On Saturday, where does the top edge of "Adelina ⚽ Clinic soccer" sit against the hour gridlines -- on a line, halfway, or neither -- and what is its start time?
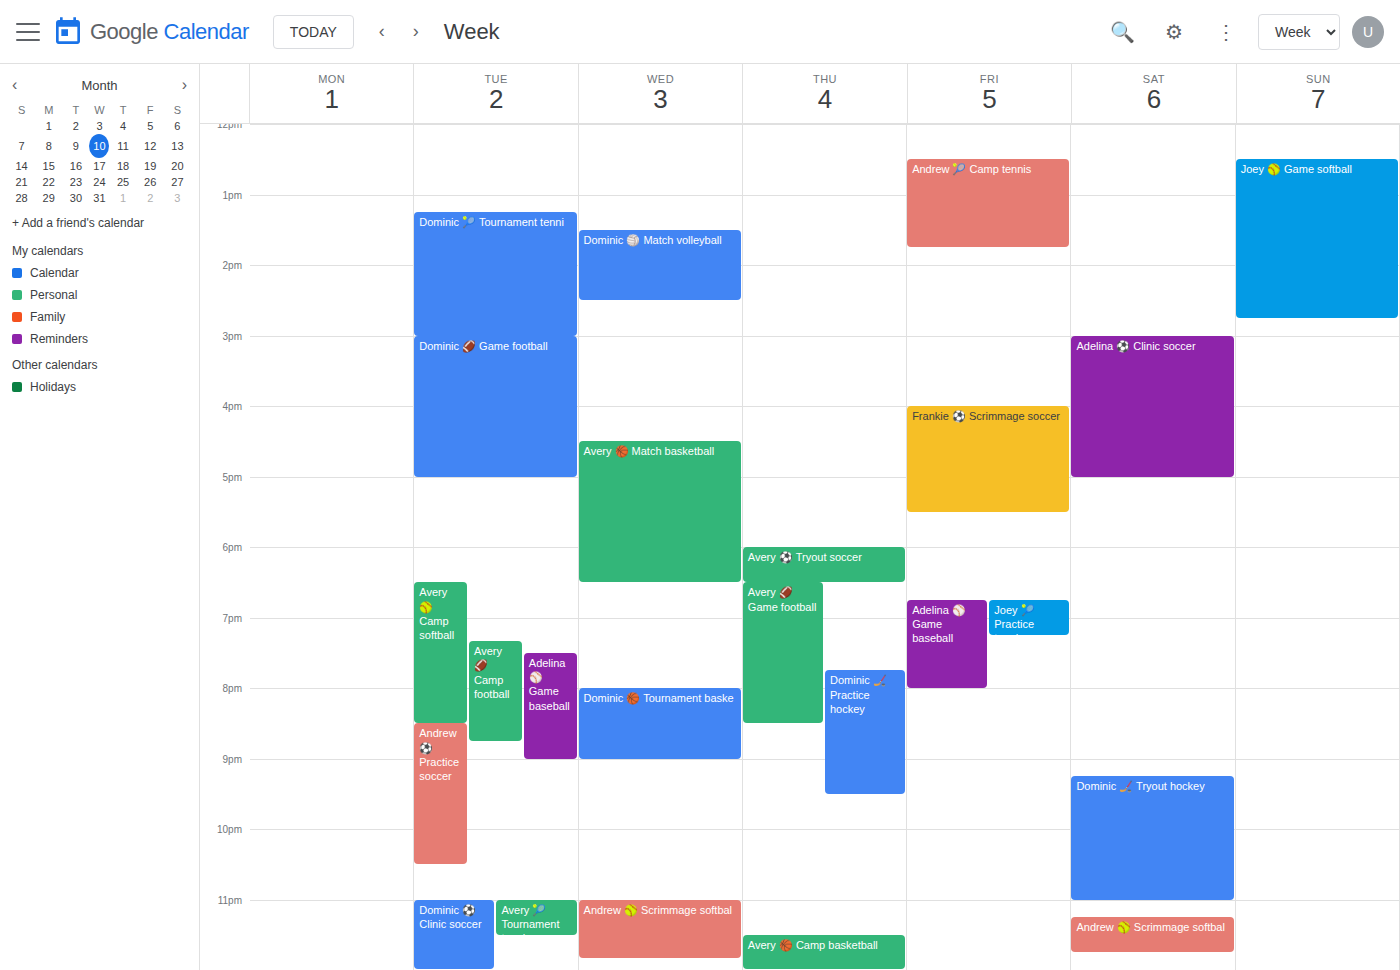
15:00 -- exactly on the 15:00 line.